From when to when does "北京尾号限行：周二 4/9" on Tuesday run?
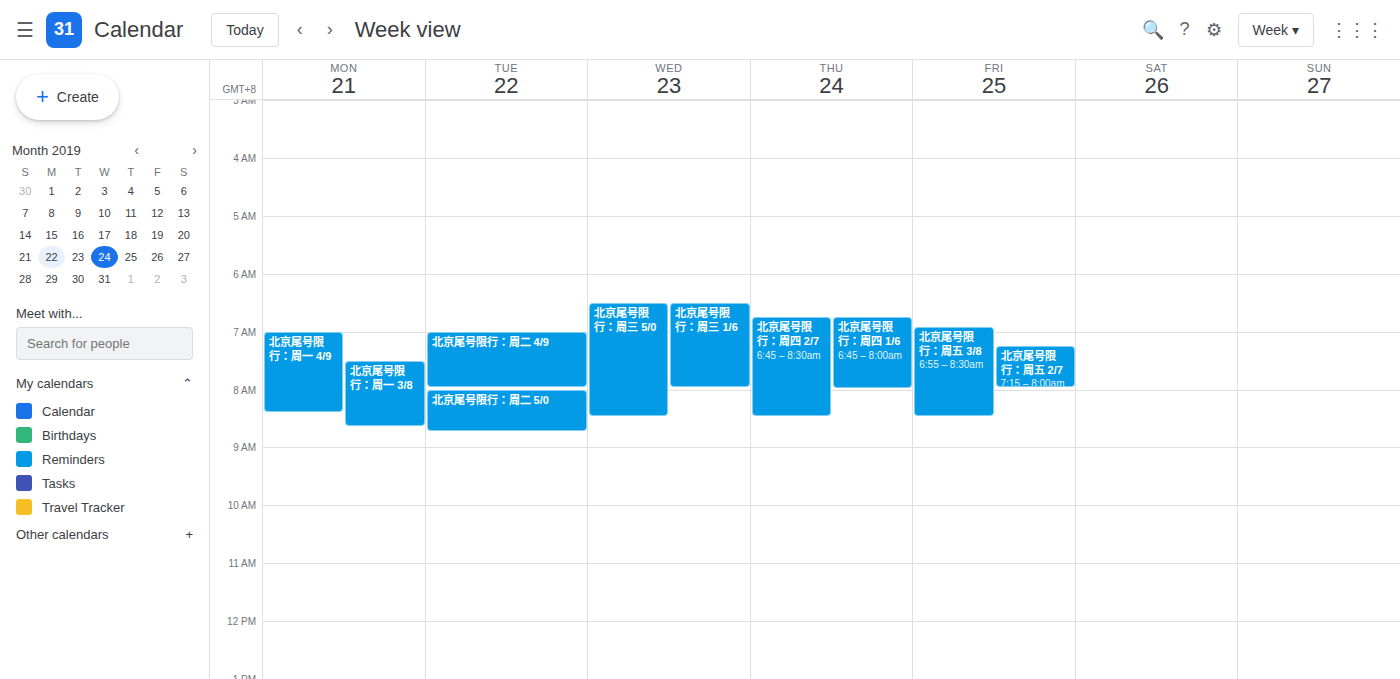
07:00 to 08:00